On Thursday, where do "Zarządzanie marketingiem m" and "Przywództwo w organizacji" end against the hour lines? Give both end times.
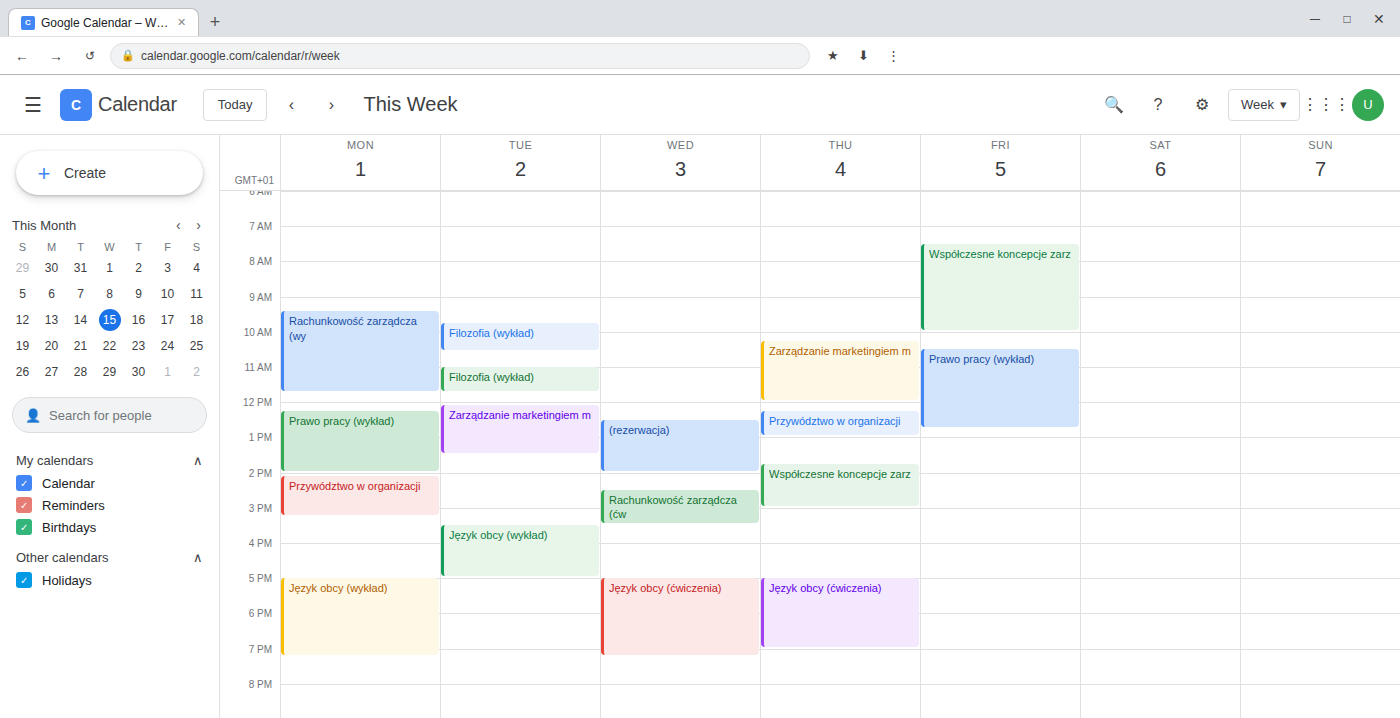
"Zarządzanie marketingiem m": 12:00 PM, exactly on the 12 PM line. "Przywództwo w organizacji": 1:00 PM, exactly on the 1 PM line.